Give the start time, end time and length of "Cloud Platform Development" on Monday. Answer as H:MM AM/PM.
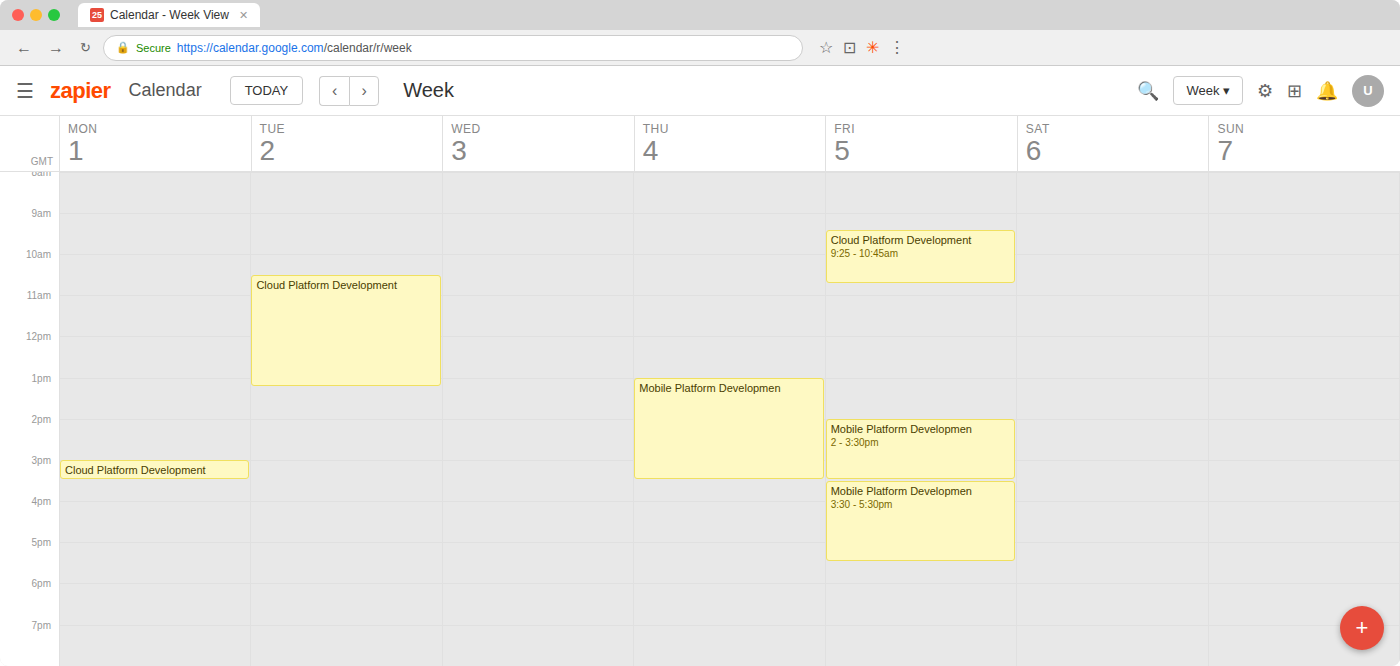
3:00 PM to 3:30 PM, 30 minutes